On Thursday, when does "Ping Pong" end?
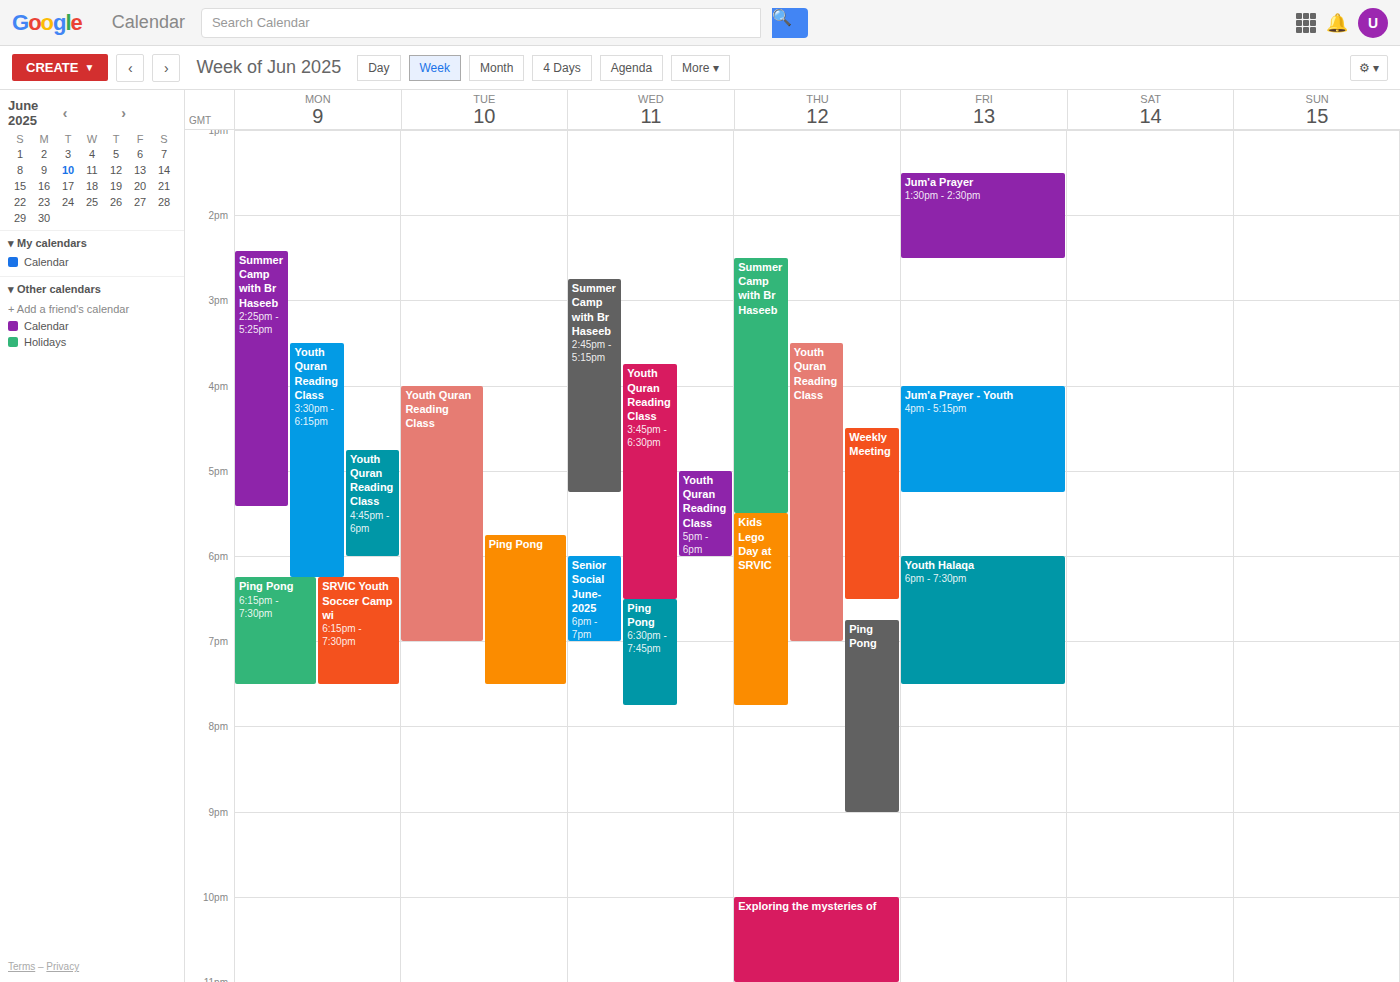
21:00